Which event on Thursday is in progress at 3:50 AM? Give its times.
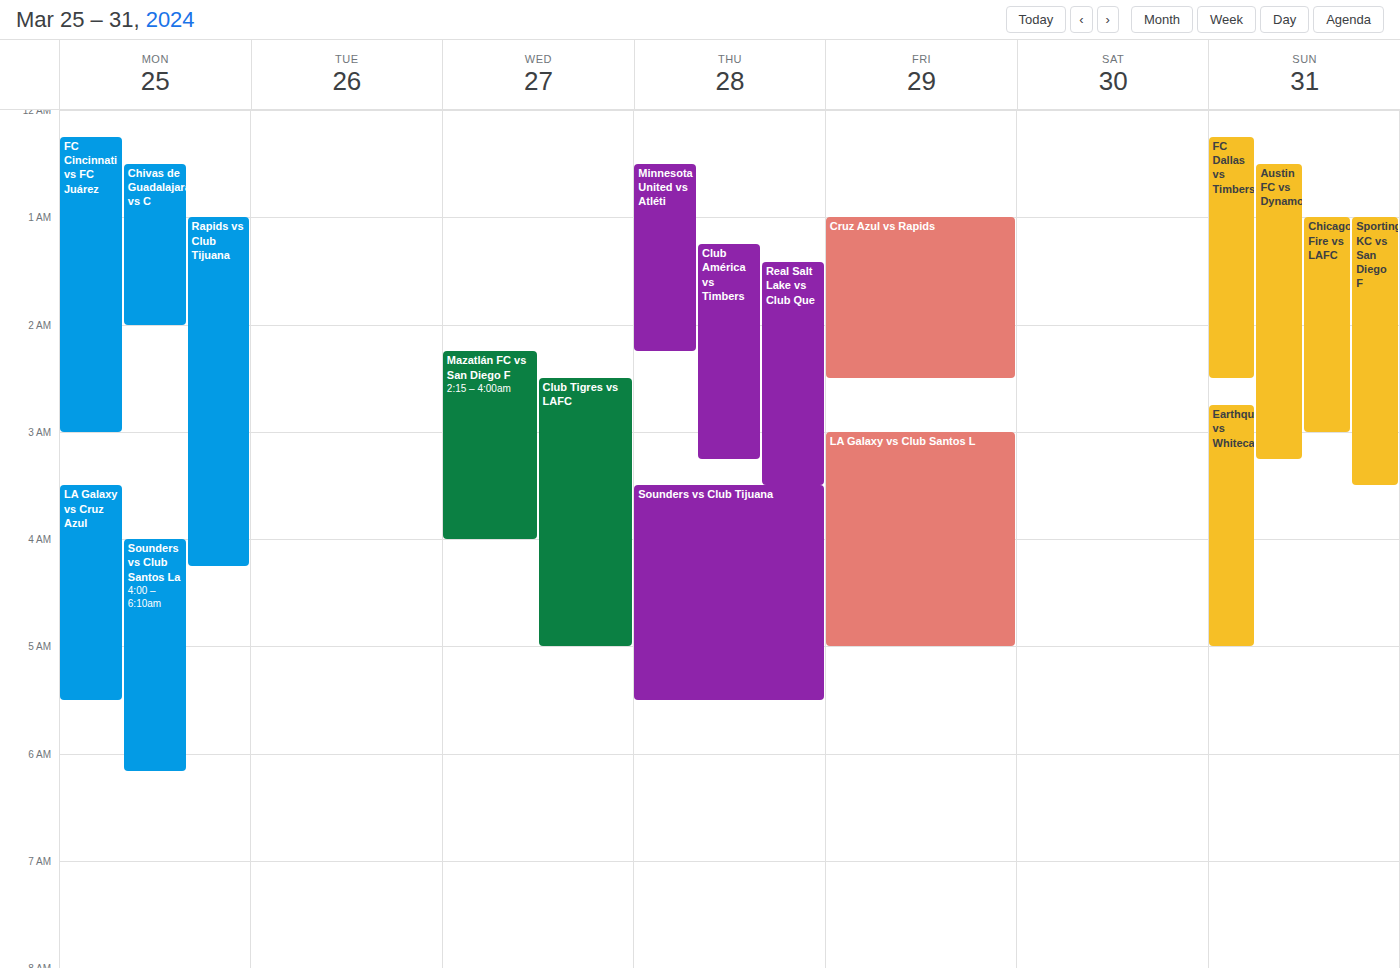
"Sounders vs Club Tijuana", 3:30 AM to 5:30 AM